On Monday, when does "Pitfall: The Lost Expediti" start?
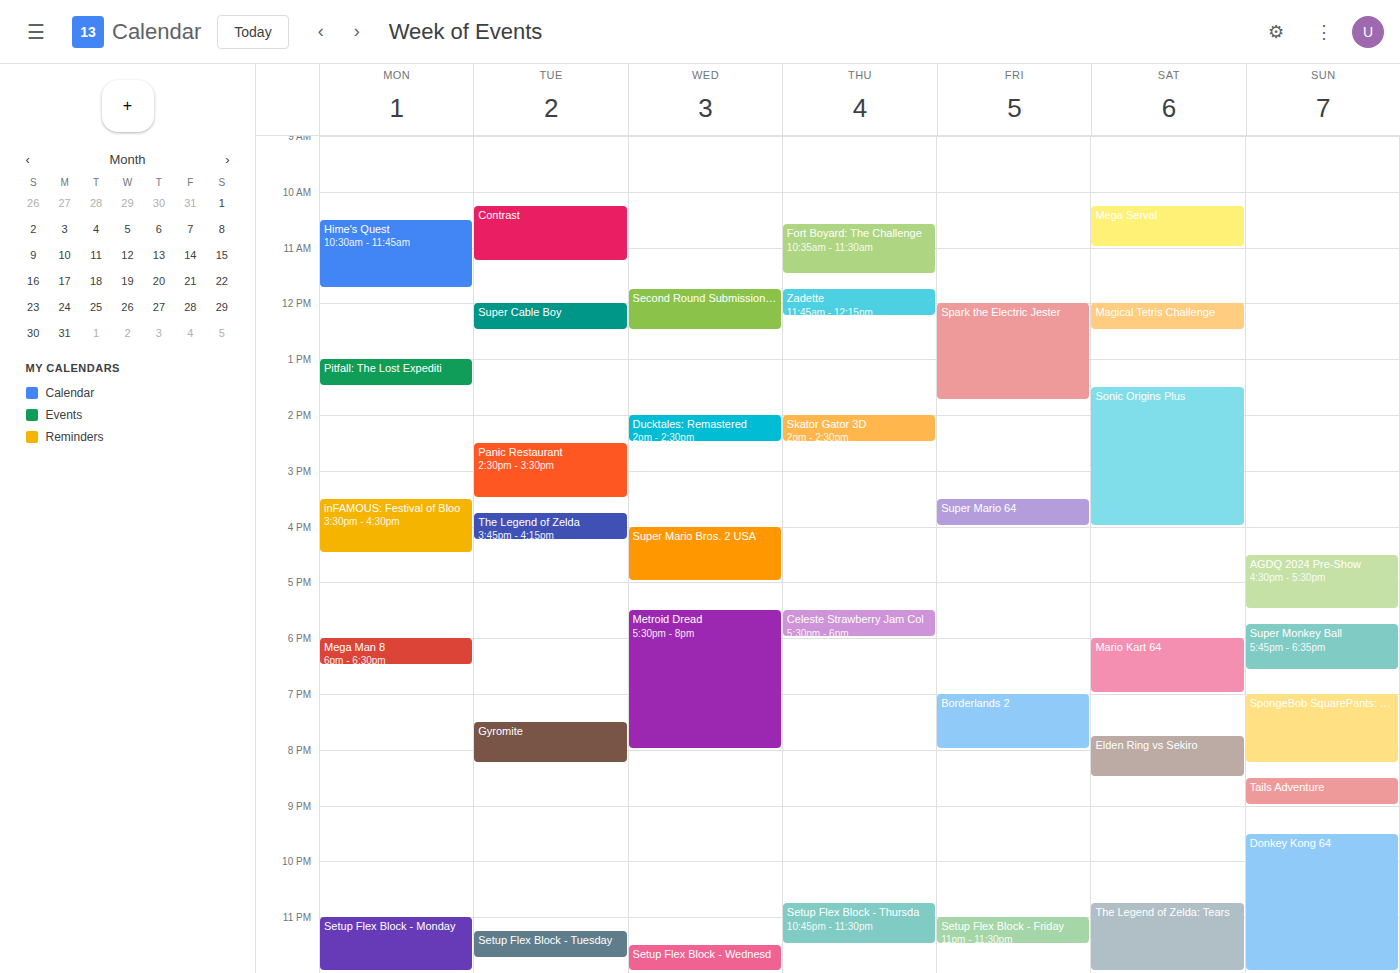
13:00